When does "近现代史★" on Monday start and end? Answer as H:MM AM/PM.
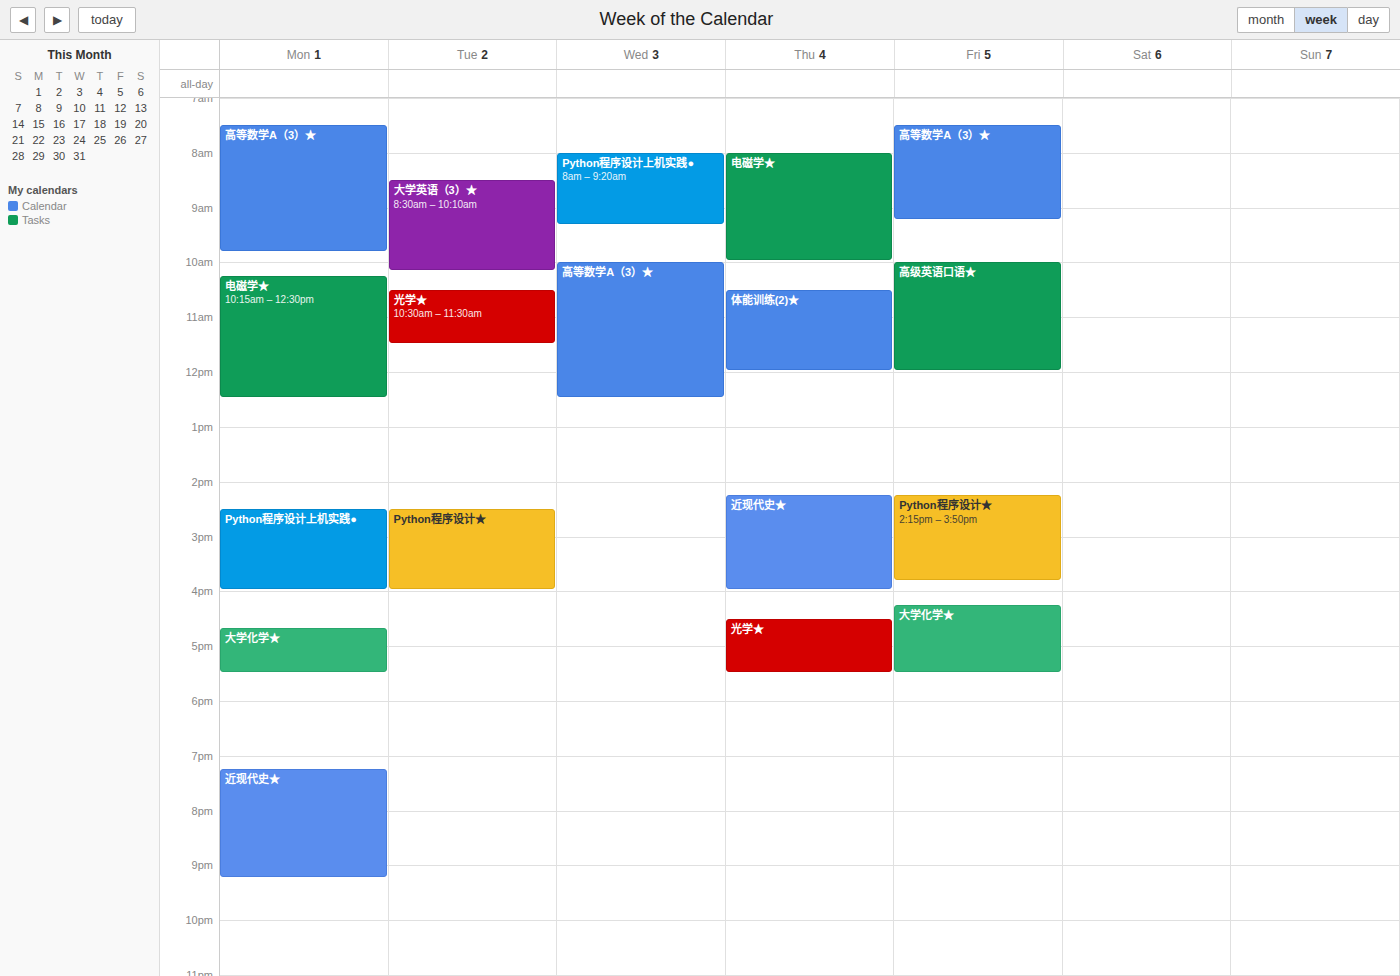
7:15 PM to 9:15 PM